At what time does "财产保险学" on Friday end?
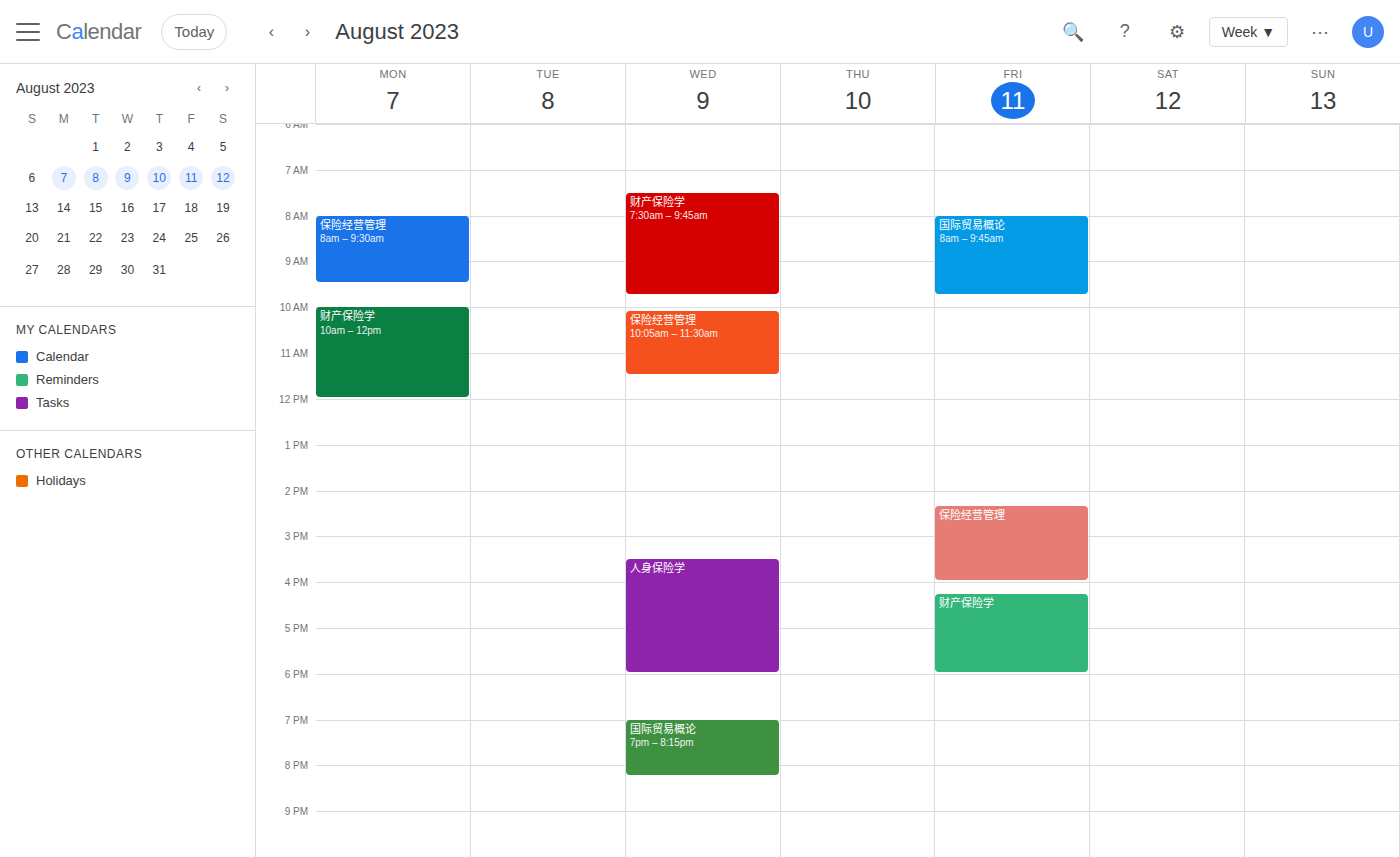
6:00 PM